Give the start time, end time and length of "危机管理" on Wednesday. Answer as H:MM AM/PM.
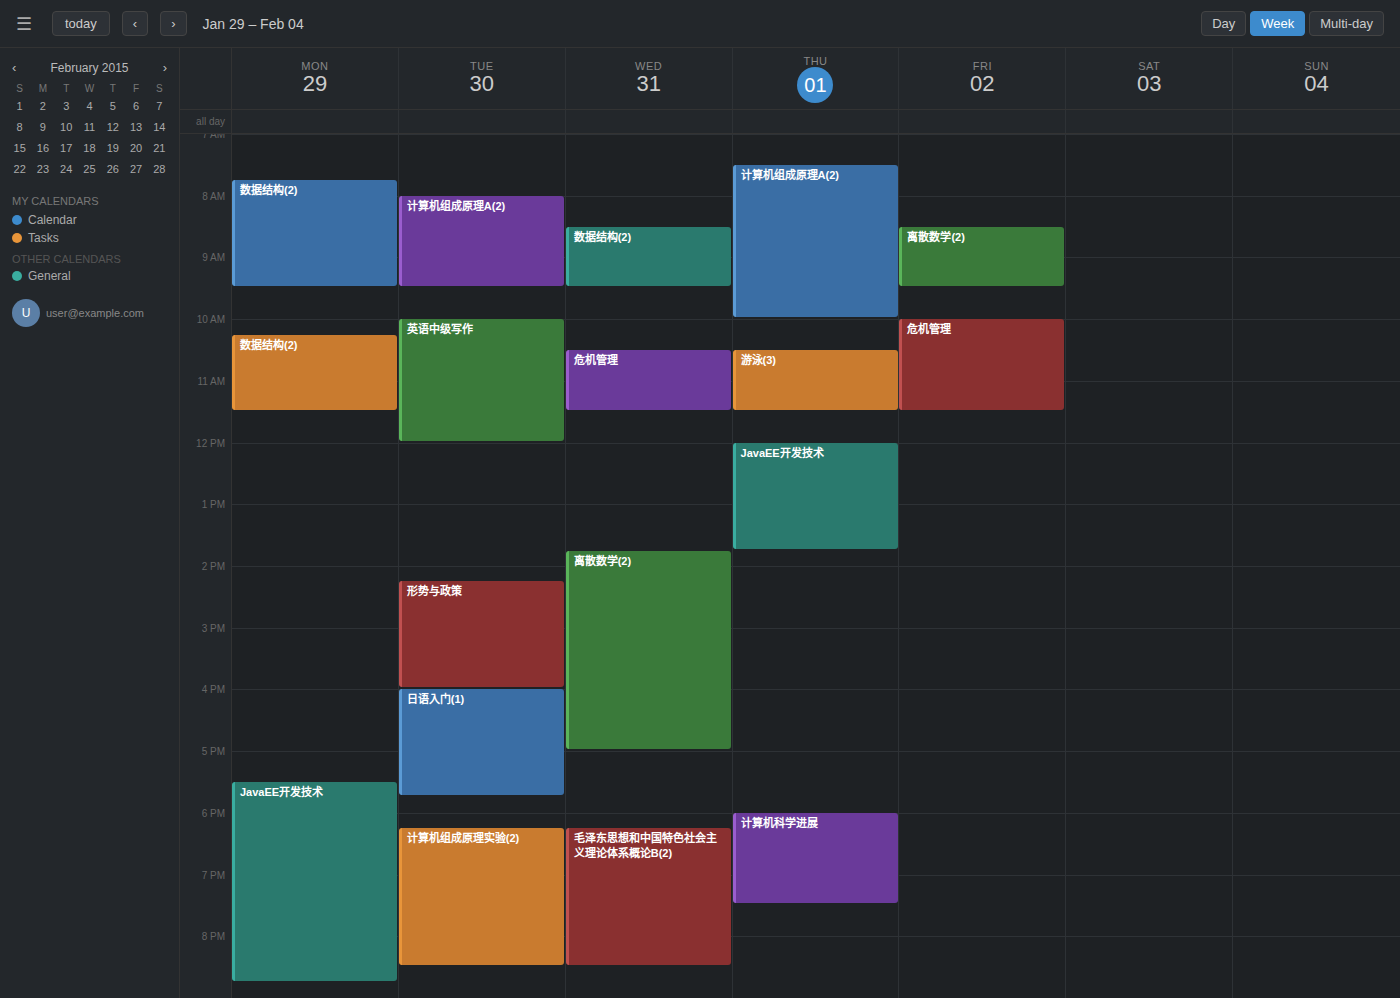
10:30 AM to 11:30 AM, 1 hour